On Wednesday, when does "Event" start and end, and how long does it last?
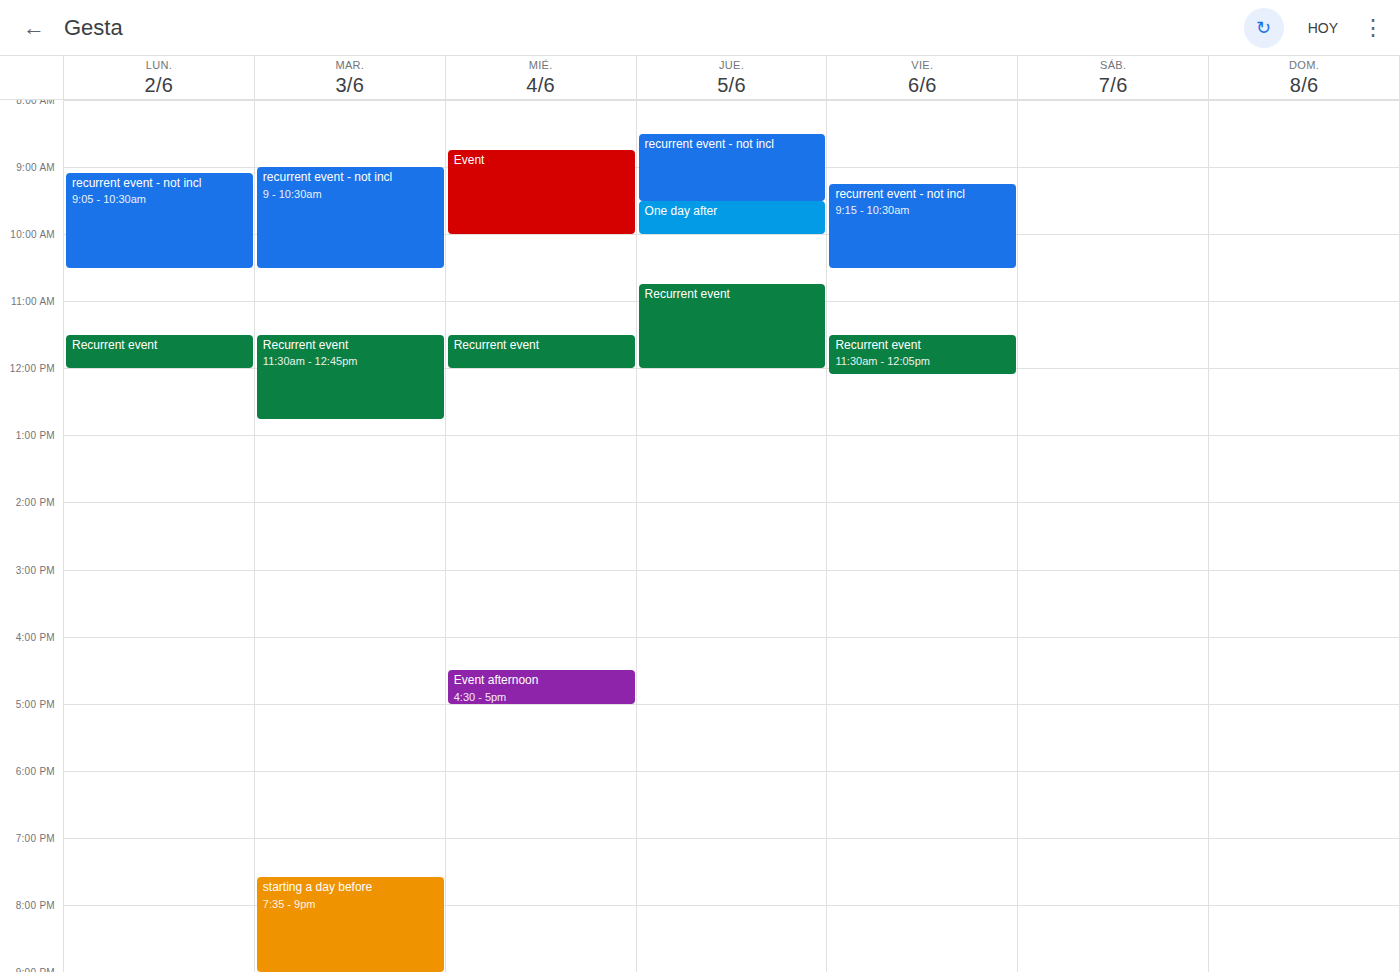
8:45 AM to 10:00 AM, 1 hour 15 minutes